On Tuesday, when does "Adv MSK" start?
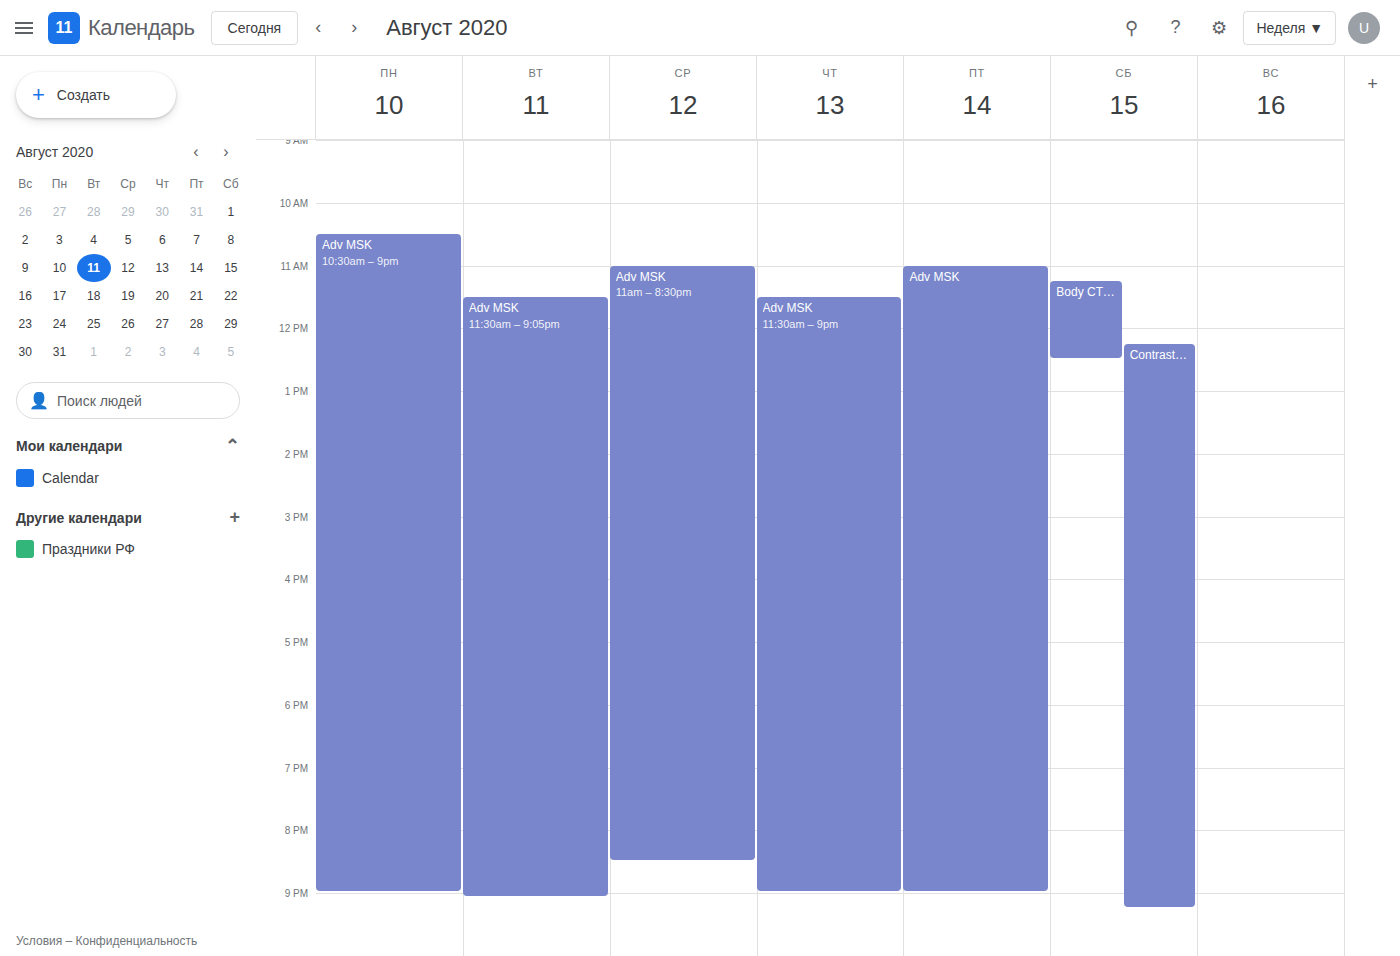
11:30 AM